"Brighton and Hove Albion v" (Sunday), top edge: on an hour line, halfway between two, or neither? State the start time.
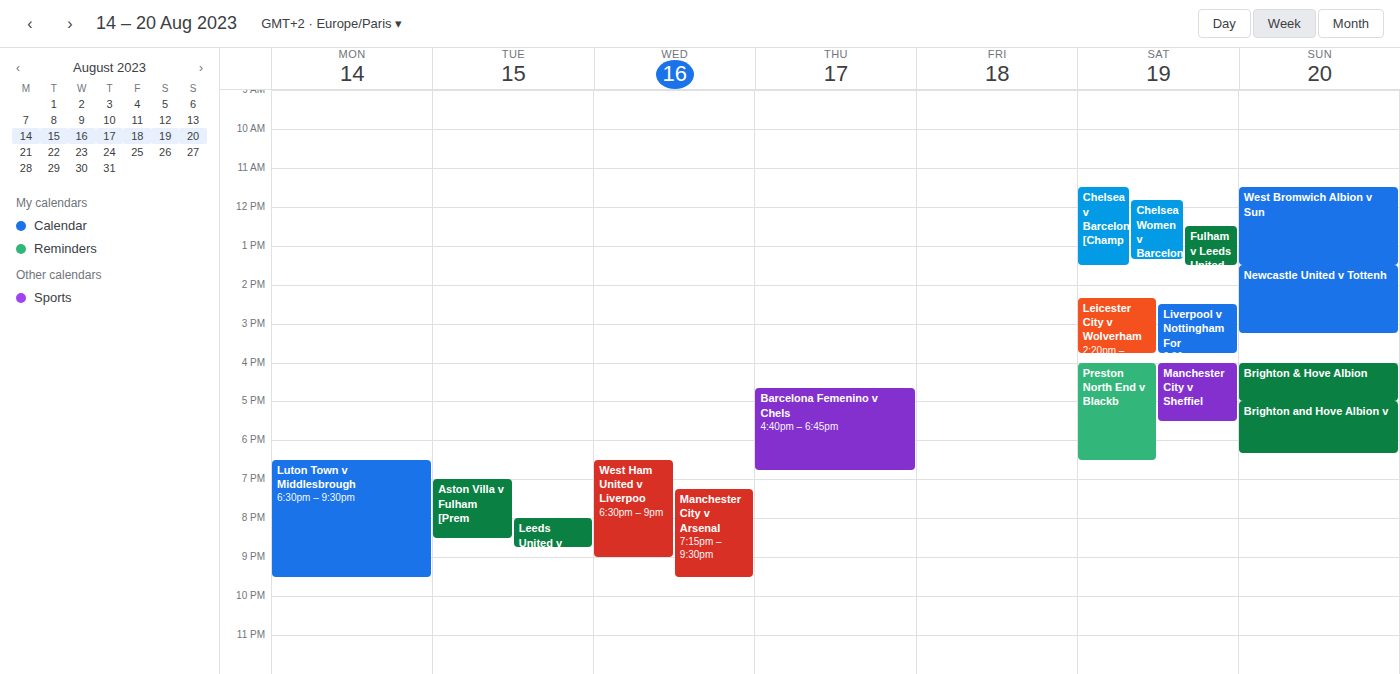
5:00 PM -- exactly on the 5 PM line.